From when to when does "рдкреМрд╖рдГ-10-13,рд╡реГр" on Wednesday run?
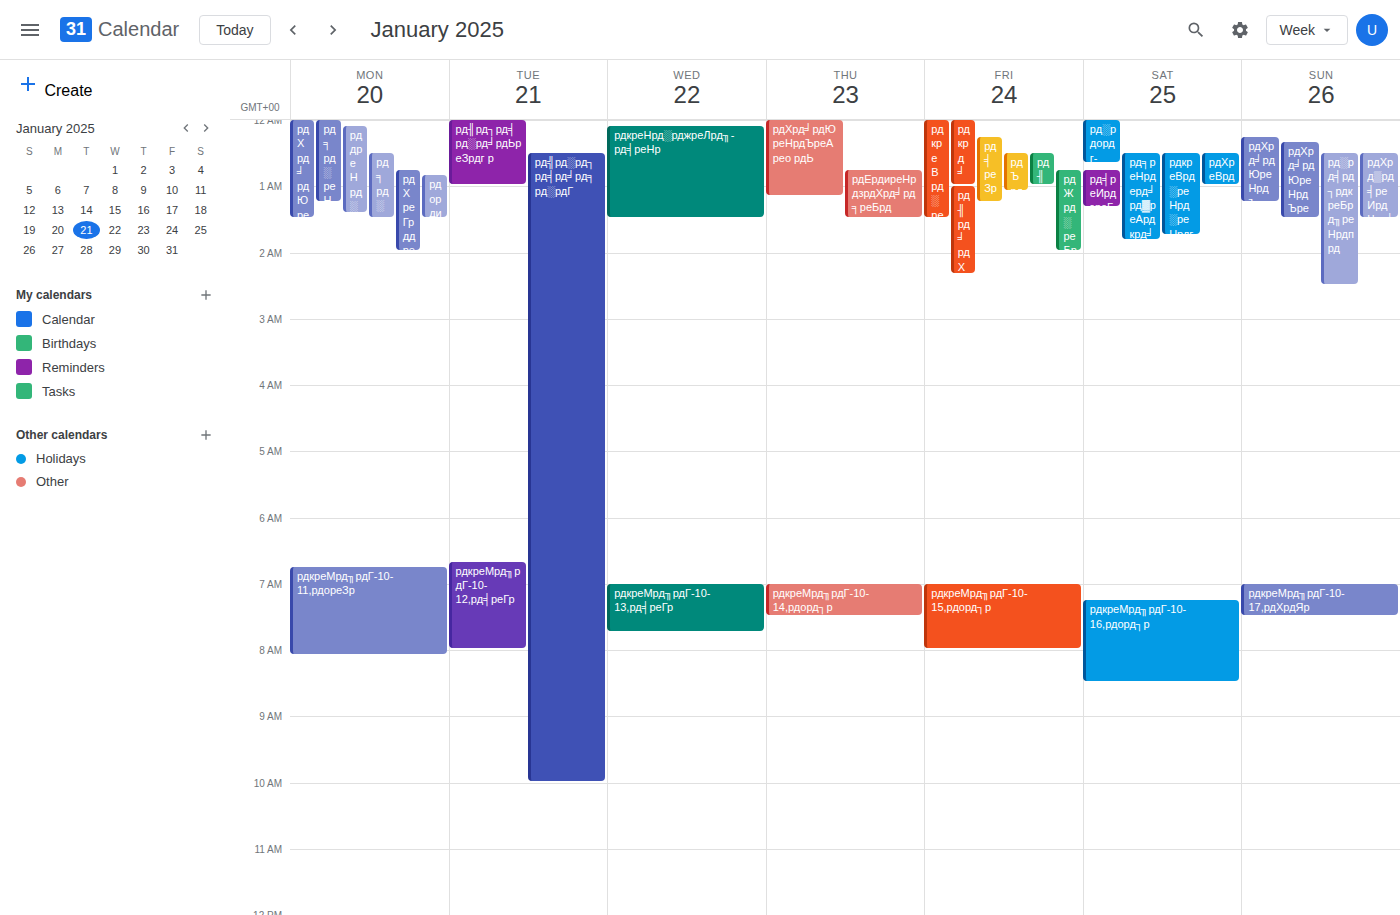
7:00 AM to 7:45 AM